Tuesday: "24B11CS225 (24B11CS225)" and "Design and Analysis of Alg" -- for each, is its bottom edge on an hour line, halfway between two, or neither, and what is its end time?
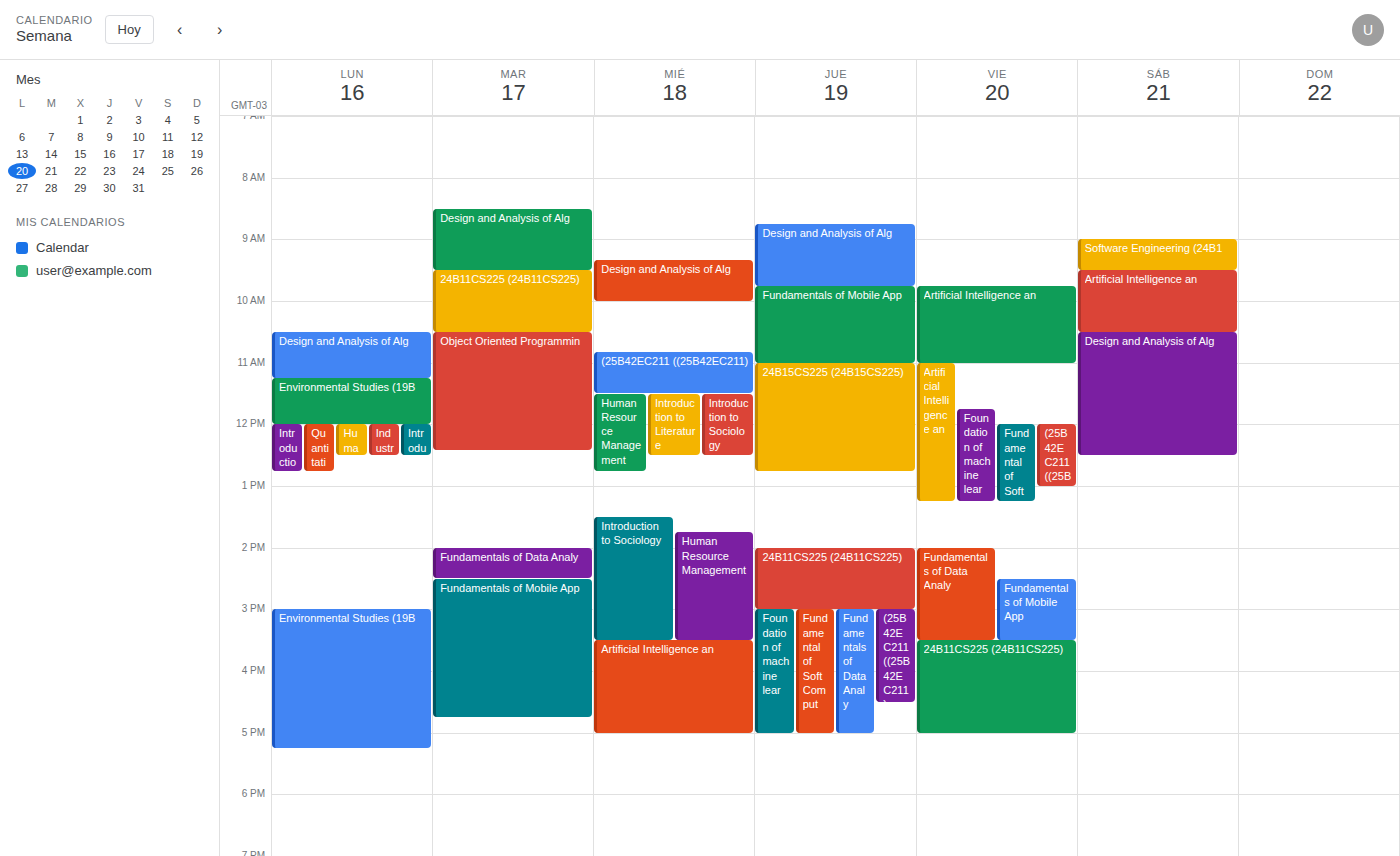
"24B11CS225 (24B11CS225)": 10:30 AM, halfway between the 10 AM and 11 AM lines. "Design and Analysis of Alg": 9:30 AM, halfway between the 9 AM and 10 AM lines.